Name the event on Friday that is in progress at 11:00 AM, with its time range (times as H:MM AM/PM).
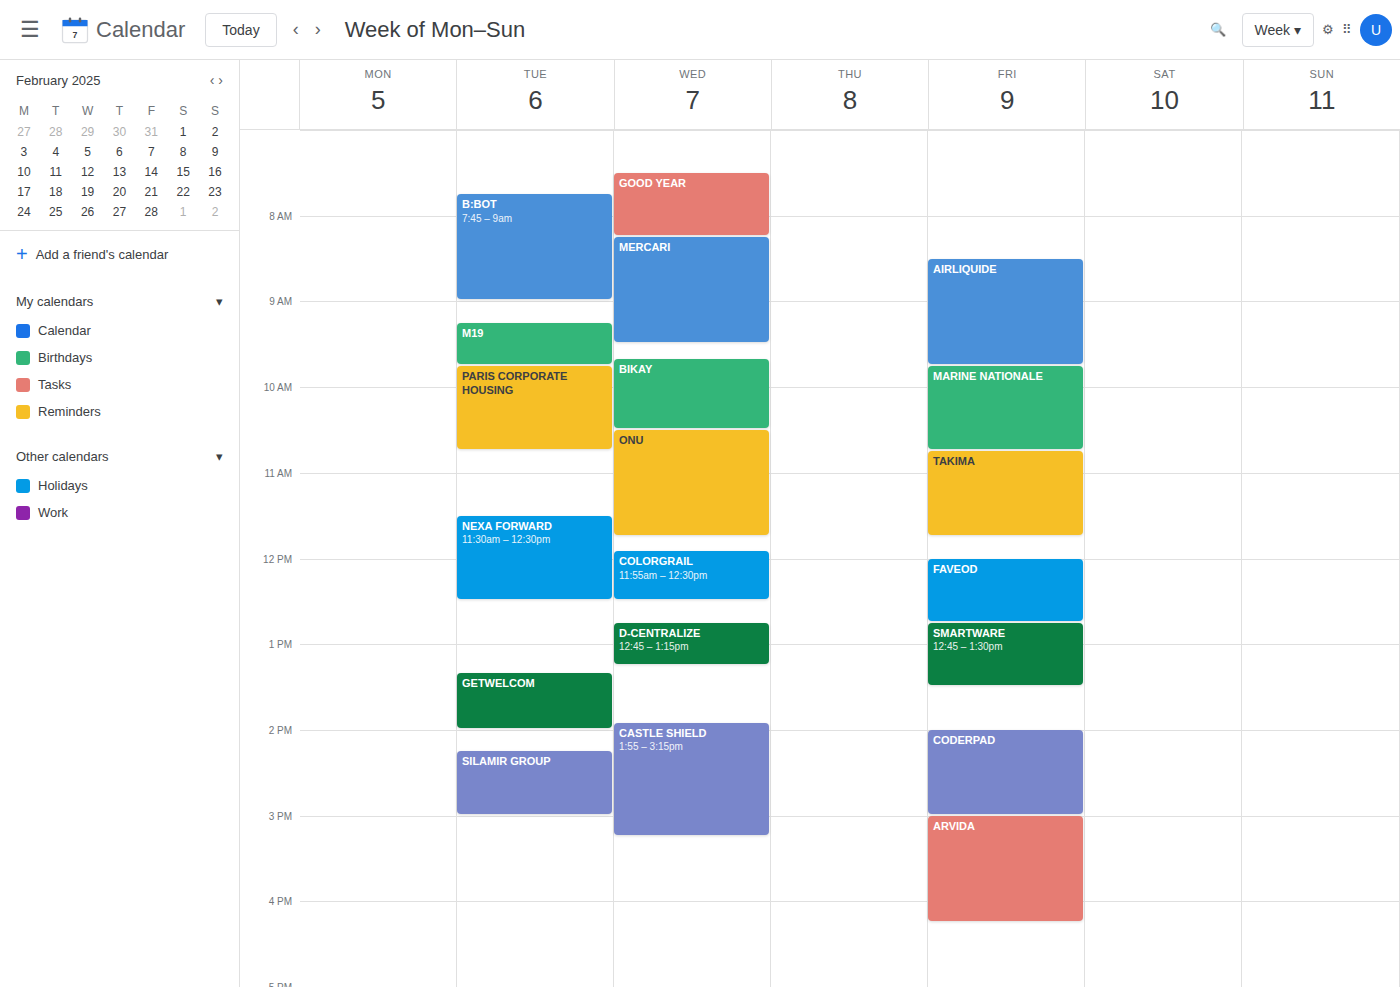
"TAKIMA", 10:45 AM to 11:45 AM